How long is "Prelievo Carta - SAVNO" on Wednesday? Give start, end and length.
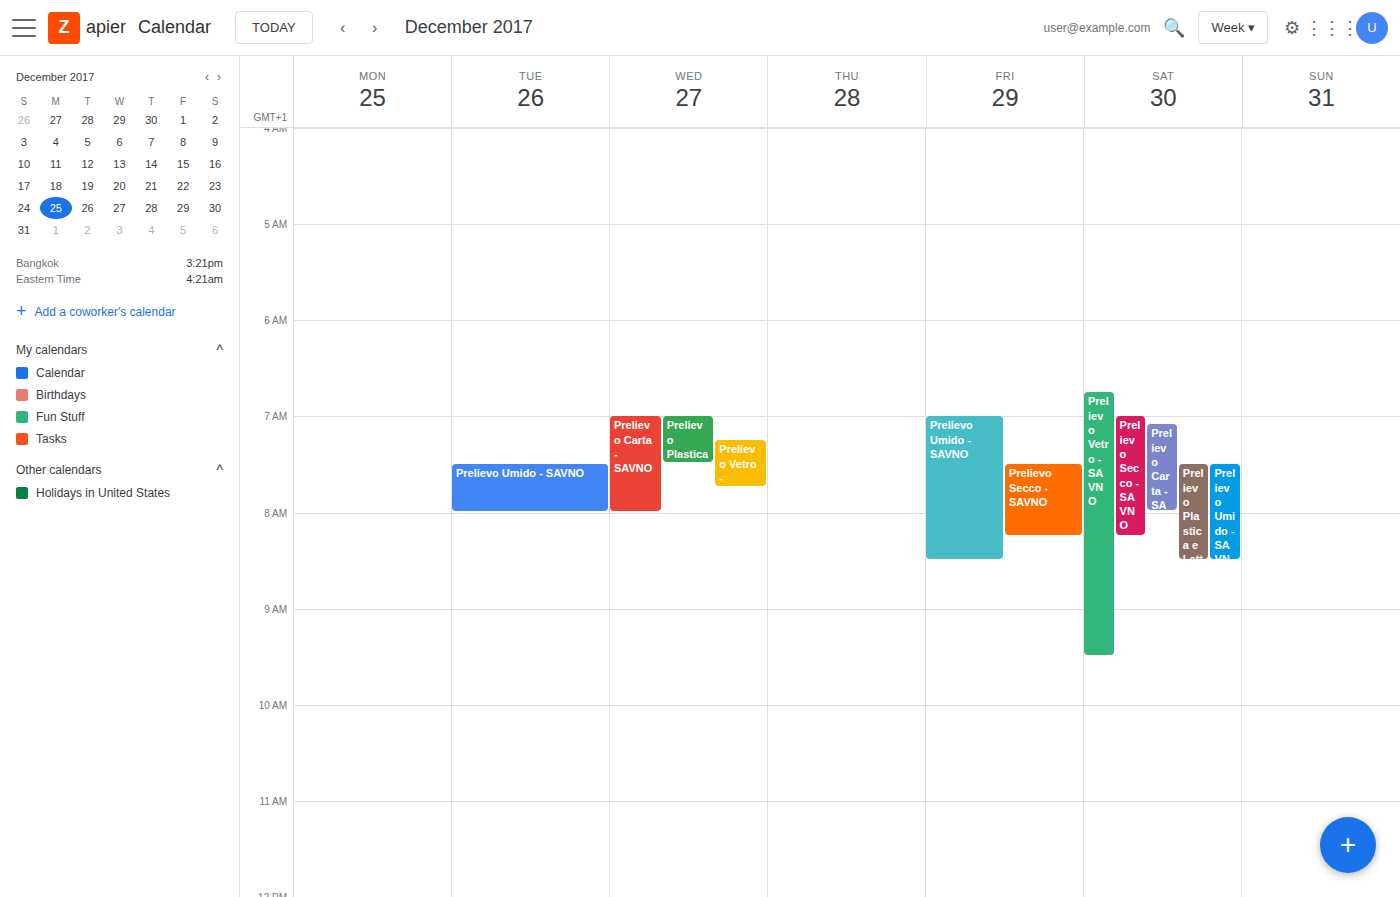
7:00 AM to 8:00 AM, 1 hour